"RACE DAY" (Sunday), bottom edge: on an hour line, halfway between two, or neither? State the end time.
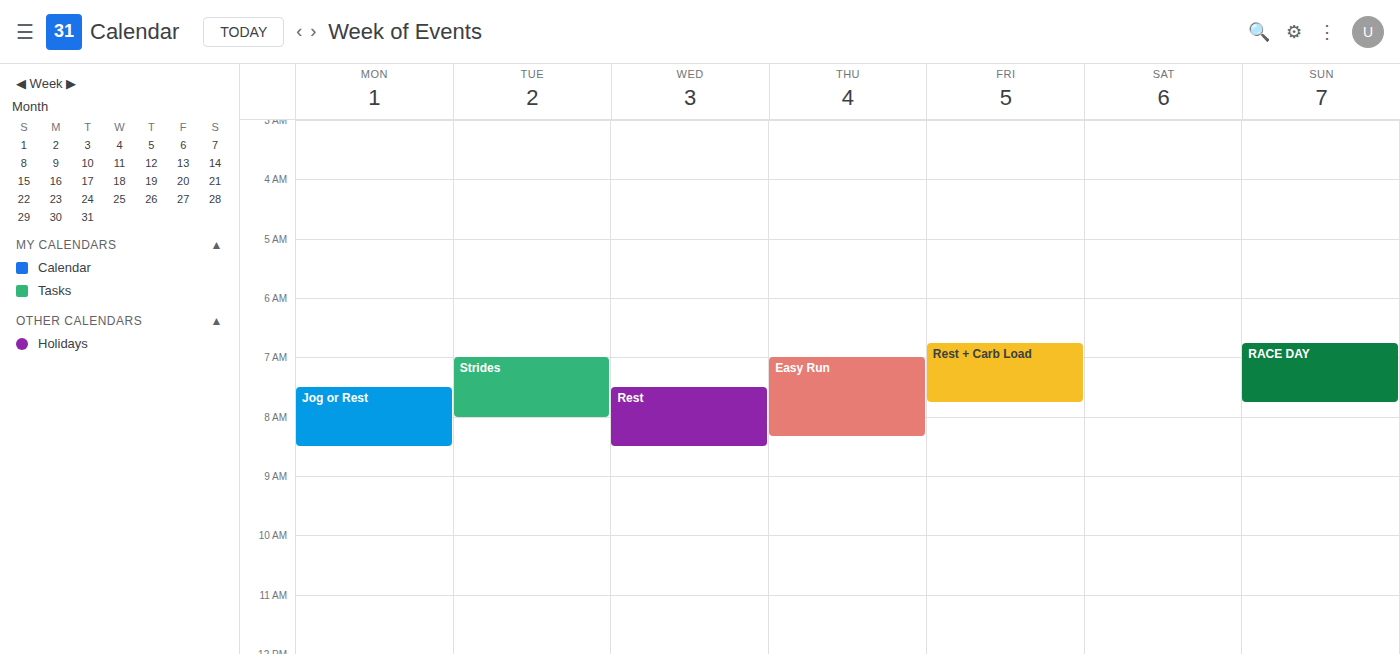
7:45 AM -- neither: three quarters of the way from the 7 AM line to the 8 AM line.